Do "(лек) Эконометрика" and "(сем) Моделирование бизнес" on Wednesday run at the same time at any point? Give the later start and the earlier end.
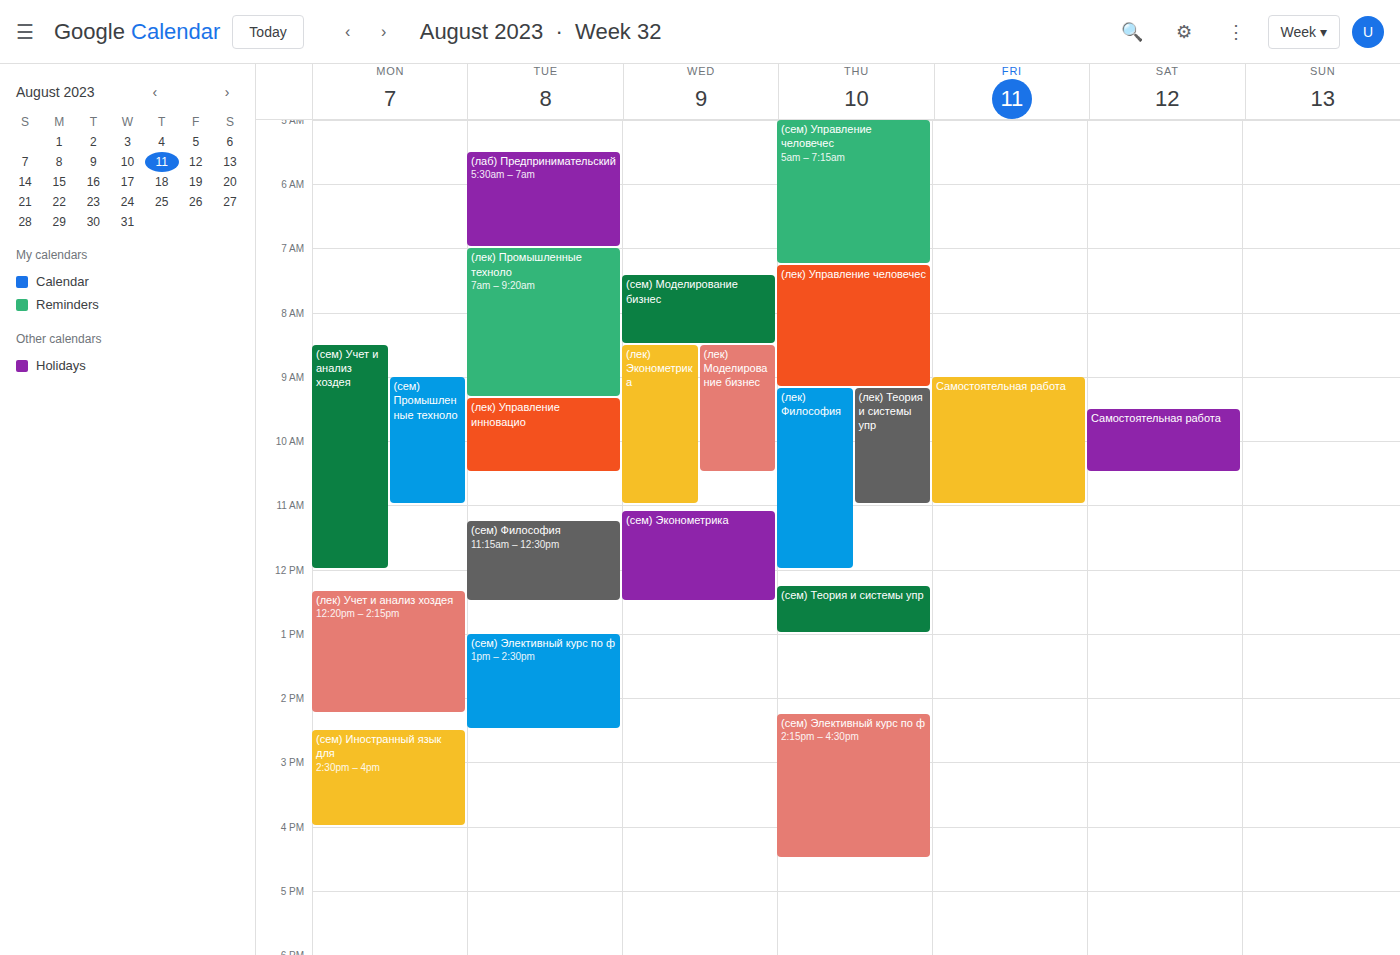
"(сем) Моделирование бизнес" ends at 8:30 AM, exactly when "(лек) Эконометрика" starts -- they touch but do not overlap.